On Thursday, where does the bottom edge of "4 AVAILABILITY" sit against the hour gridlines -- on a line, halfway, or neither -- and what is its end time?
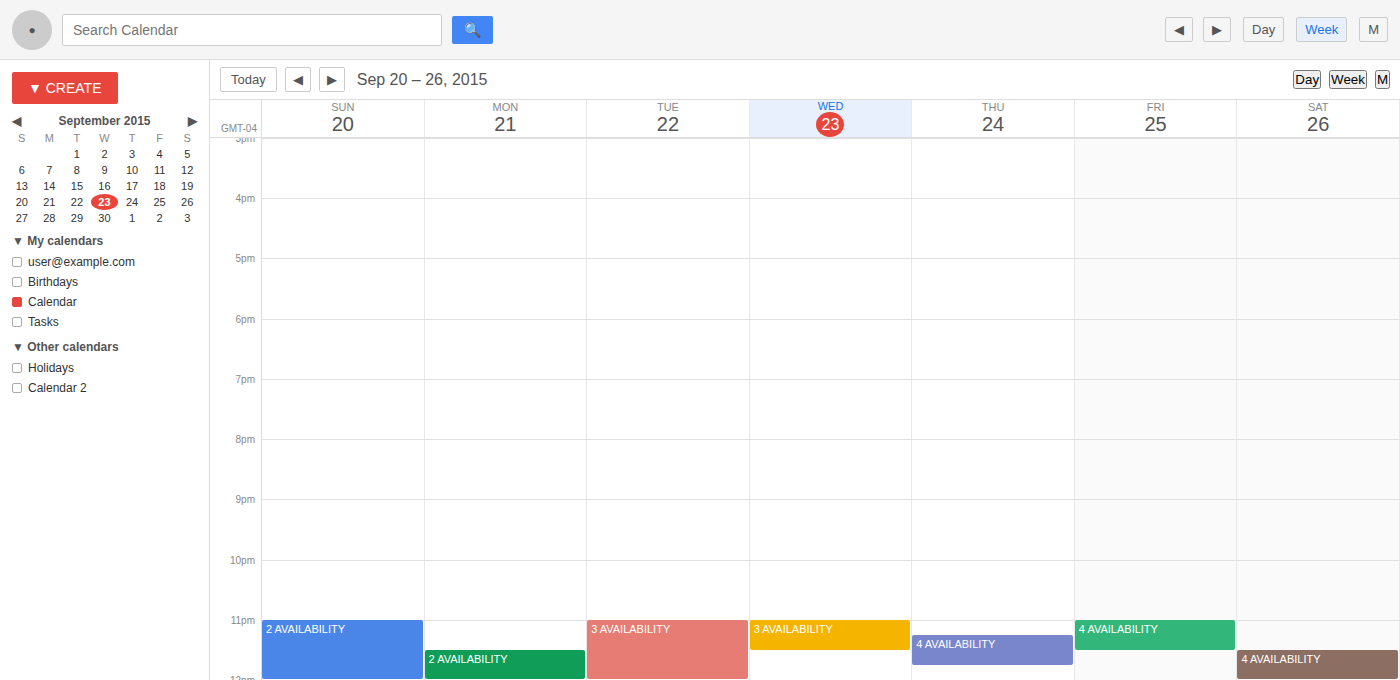
11:45 PM -- neither: three quarters of the way from the 11 PM line to the 12 AM line.